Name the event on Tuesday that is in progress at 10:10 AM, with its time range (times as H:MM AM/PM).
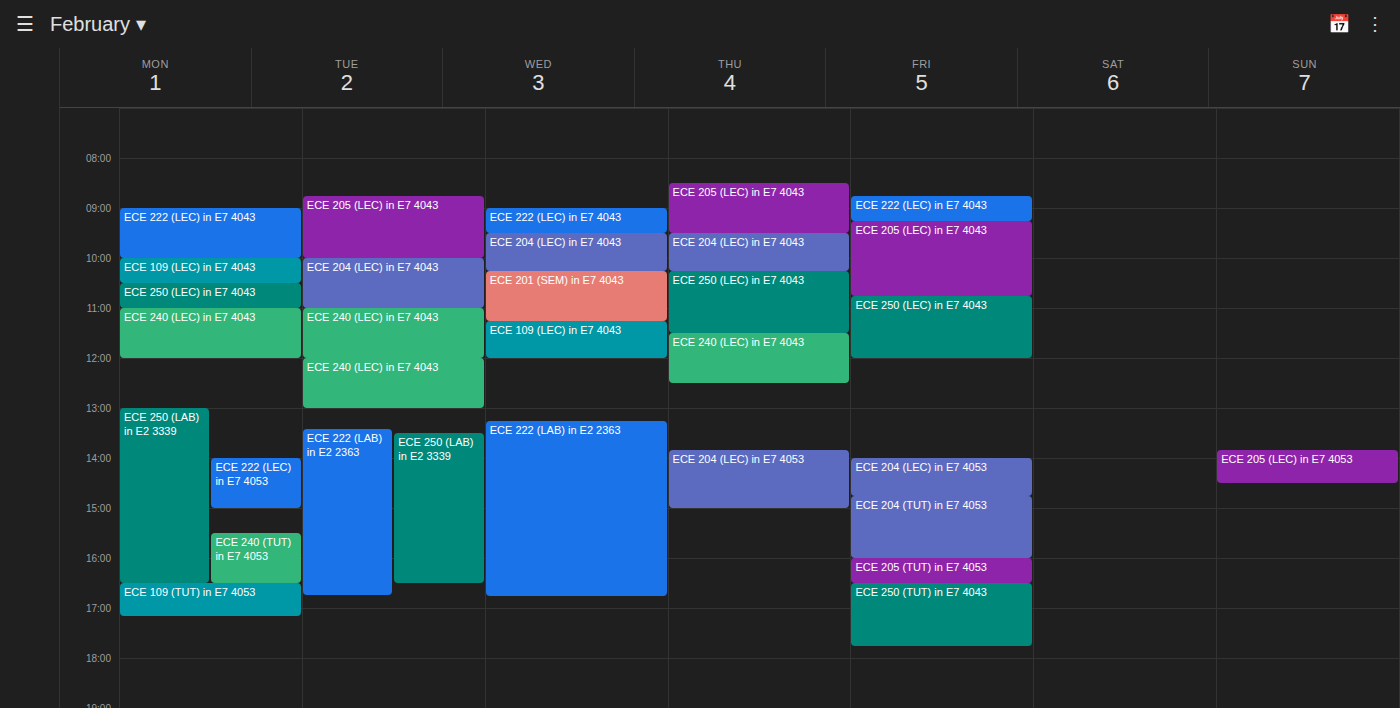
"ECE 204 (LEC) in E7 4043", 10:00 AM to 11:00 AM